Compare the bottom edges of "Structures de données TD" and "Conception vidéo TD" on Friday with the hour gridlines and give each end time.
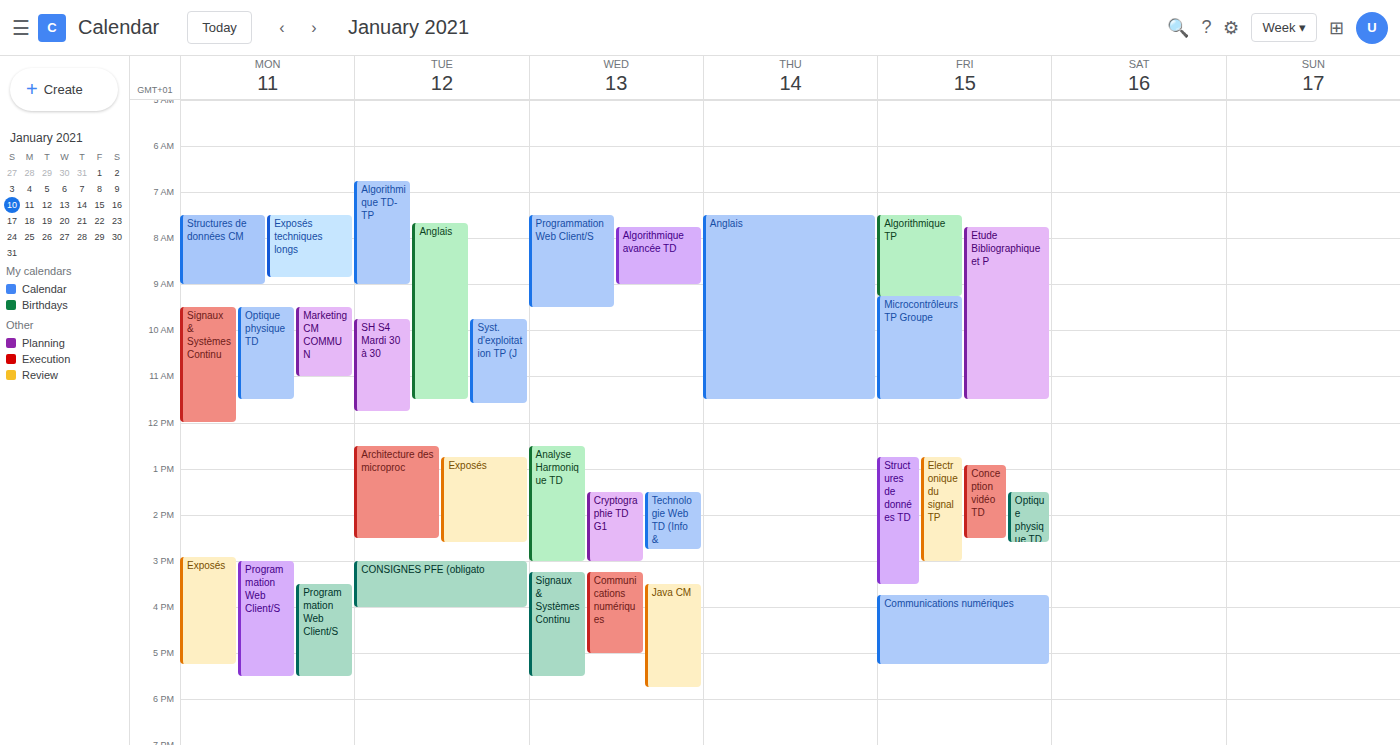
"Structures de données TD": 3:30 PM, halfway between the 3 PM and 4 PM lines. "Conception vidéo TD": 2:30 PM, halfway between the 2 PM and 3 PM lines.